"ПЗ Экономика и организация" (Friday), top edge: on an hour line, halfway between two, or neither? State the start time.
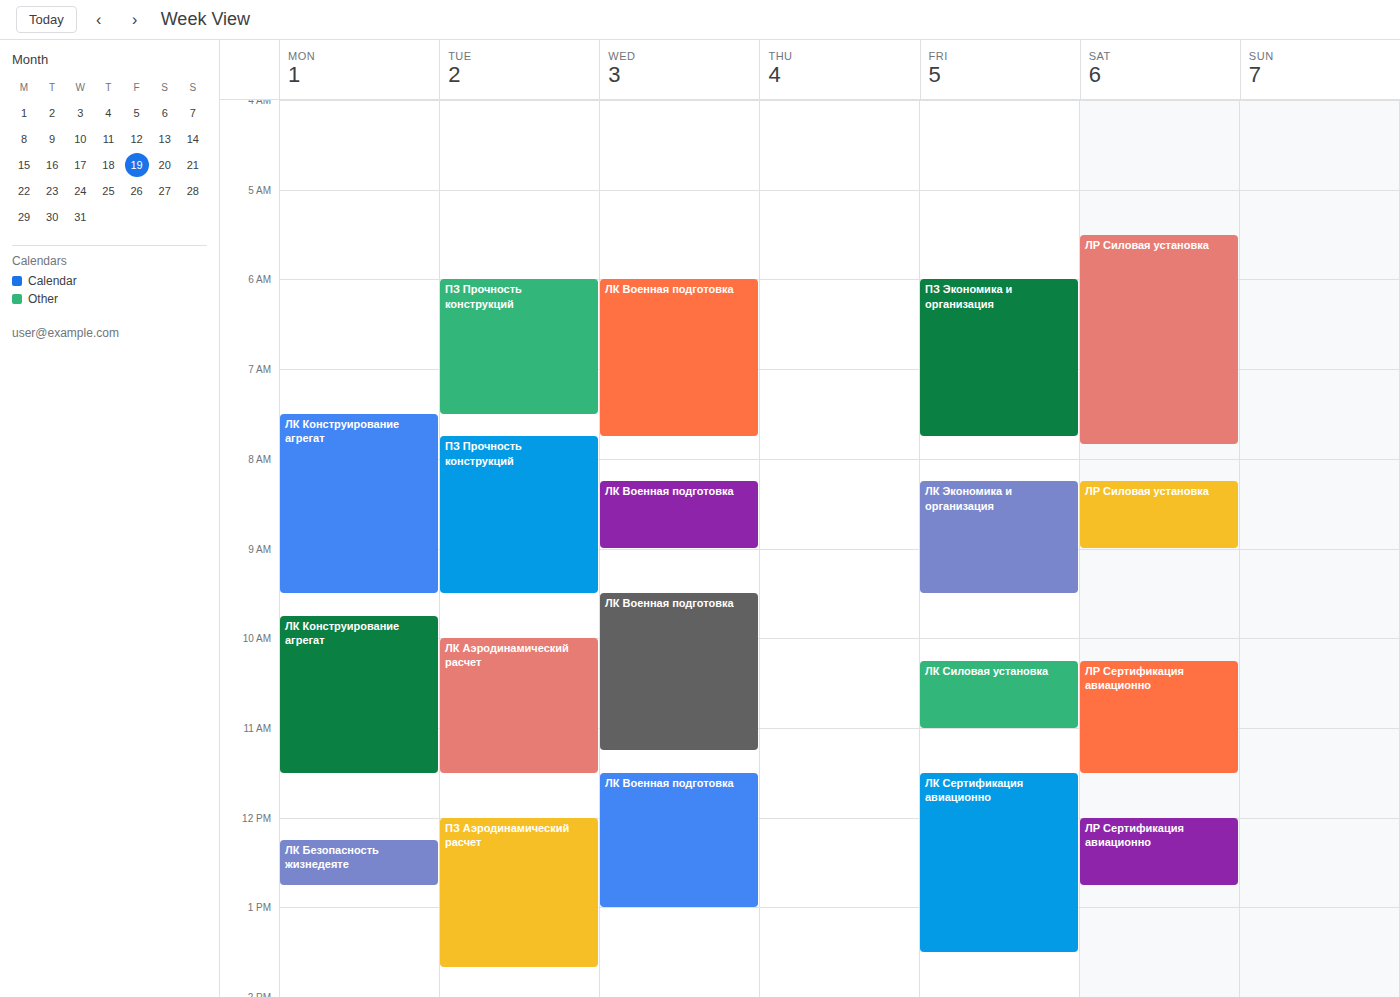
6:00 AM -- exactly on the 6 AM line.